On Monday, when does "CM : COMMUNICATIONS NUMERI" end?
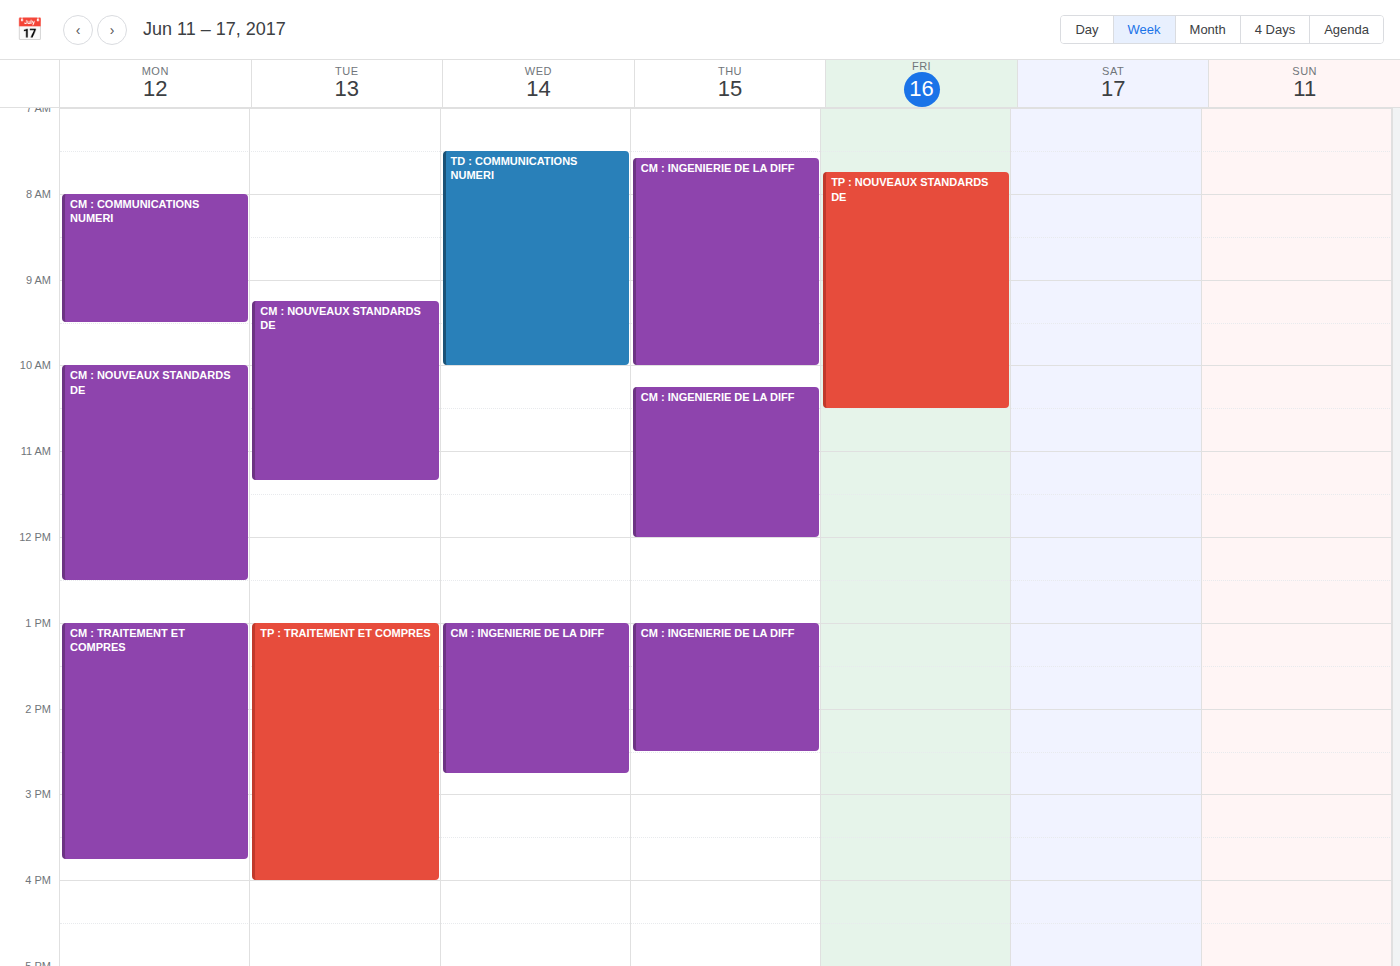
9:30 AM